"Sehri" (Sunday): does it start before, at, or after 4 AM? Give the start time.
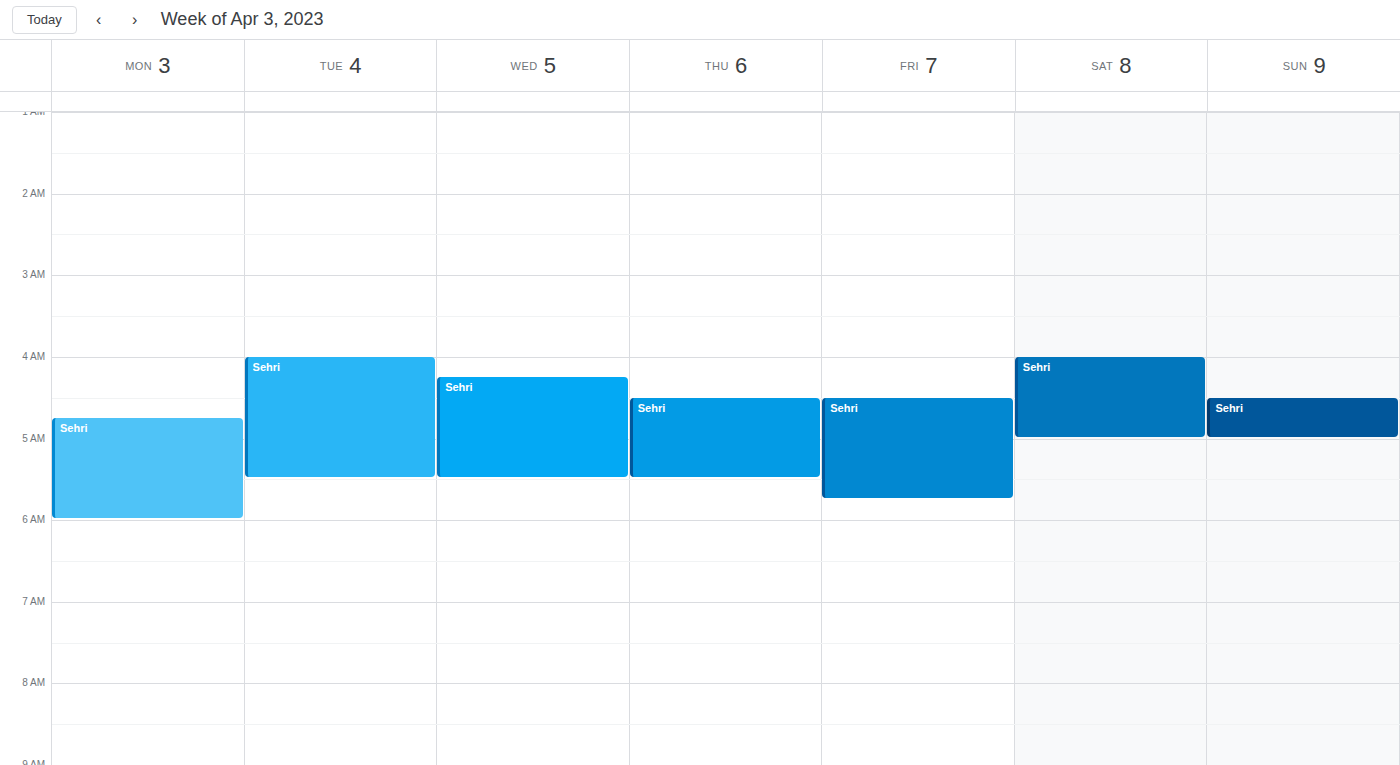
4:30 AM -- after 4 AM, 30 minutes below the 4 AM line.